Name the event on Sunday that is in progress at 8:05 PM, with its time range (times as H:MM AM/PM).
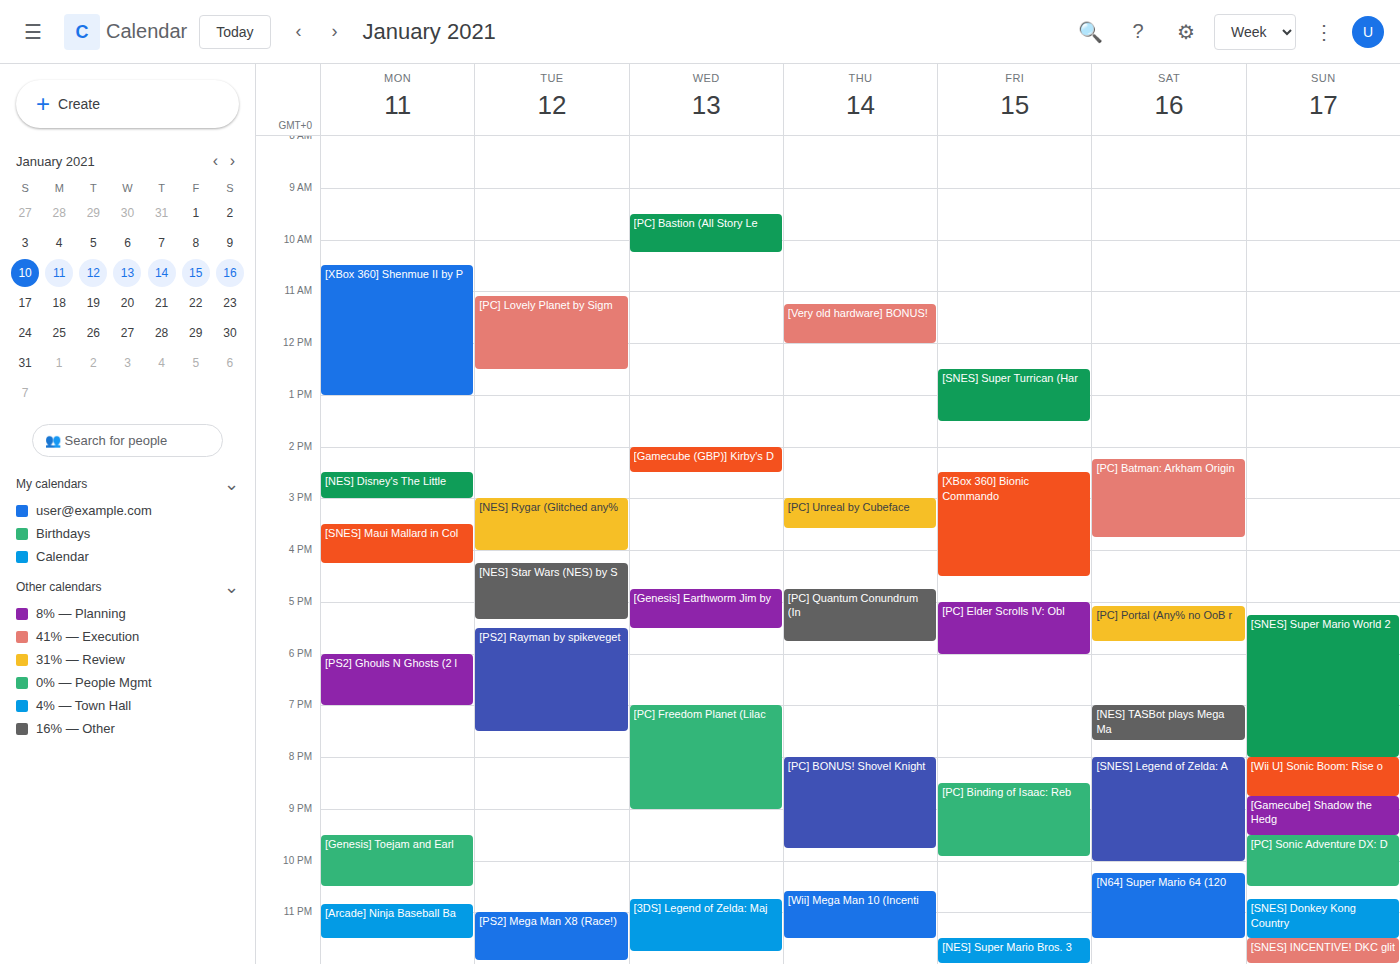
"[Wii U] Sonic Boom: Rise o", 8:00 PM to 8:45 PM